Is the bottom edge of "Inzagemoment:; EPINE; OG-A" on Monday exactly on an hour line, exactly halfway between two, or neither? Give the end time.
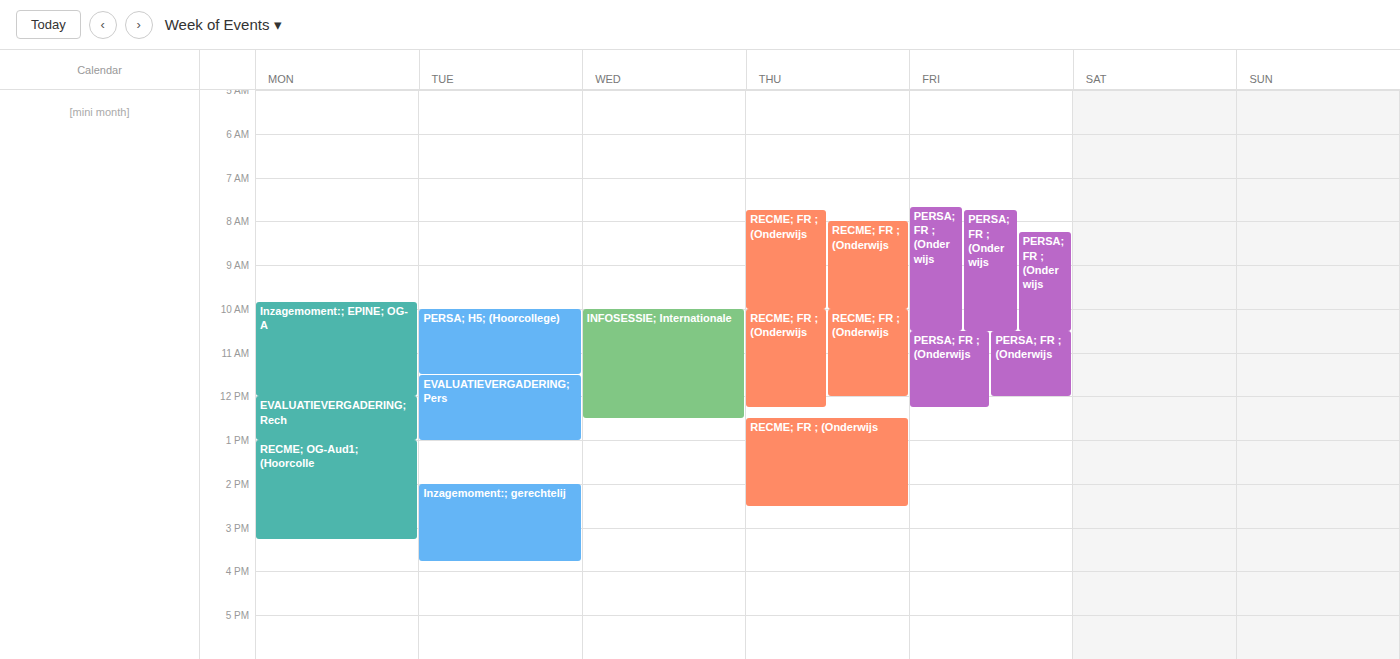
12:00 PM -- exactly on the 12 PM line.